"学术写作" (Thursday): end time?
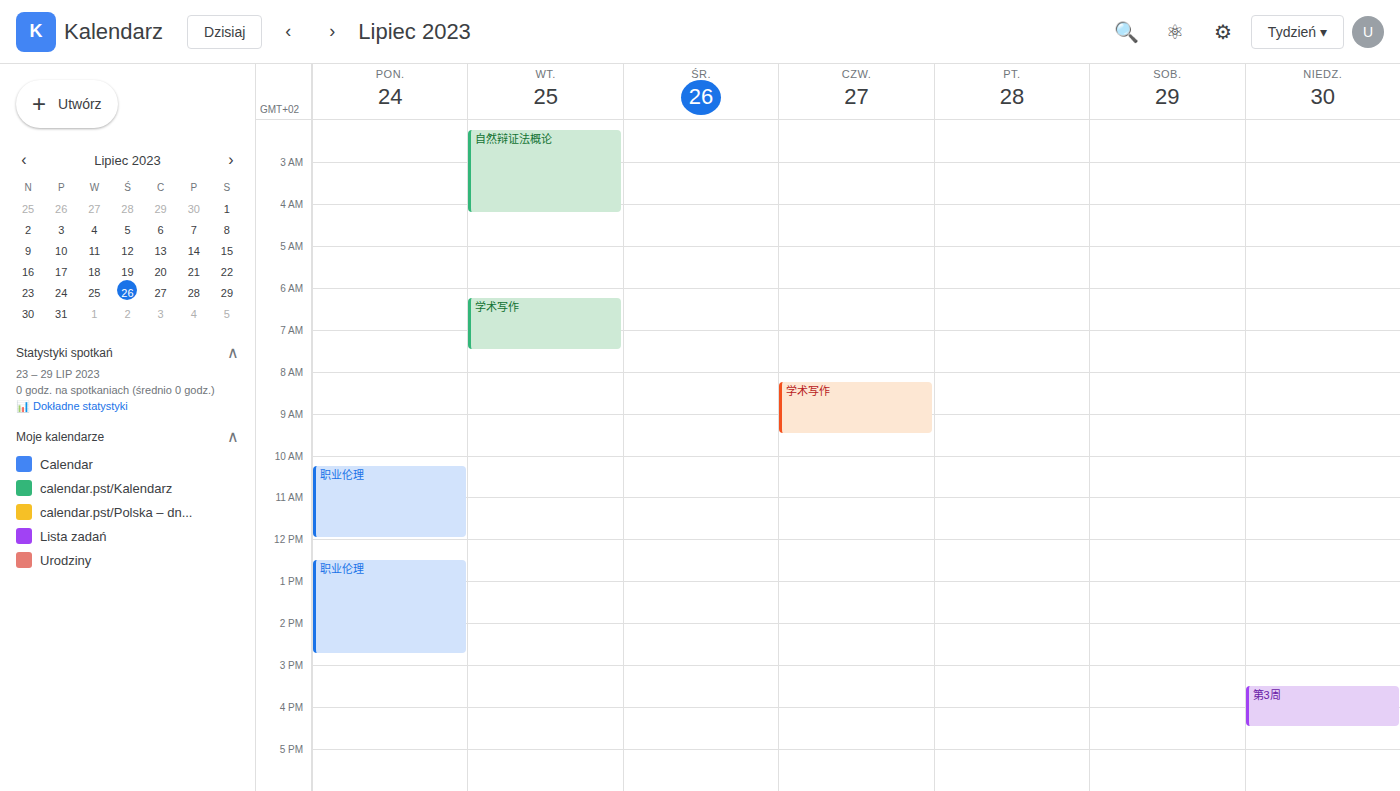
9:30 AM